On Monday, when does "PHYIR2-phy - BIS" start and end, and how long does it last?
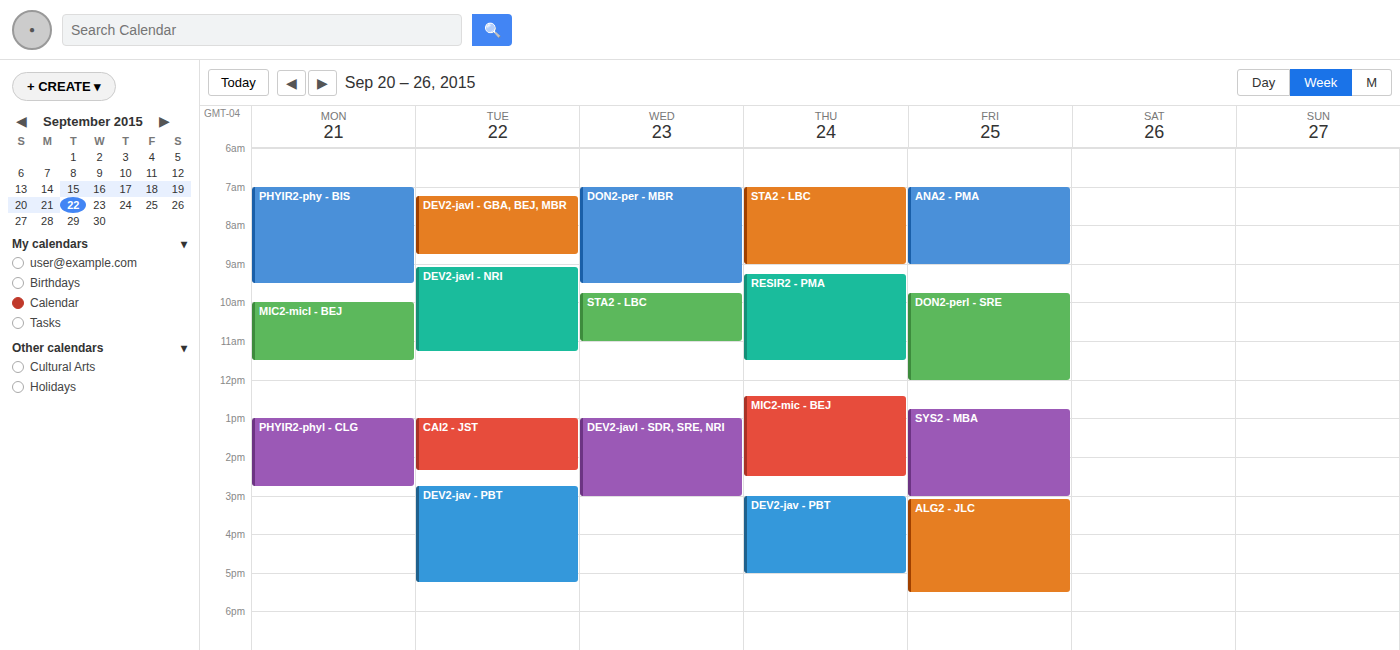
7:00 AM to 9:30 AM, 2 hours 30 minutes